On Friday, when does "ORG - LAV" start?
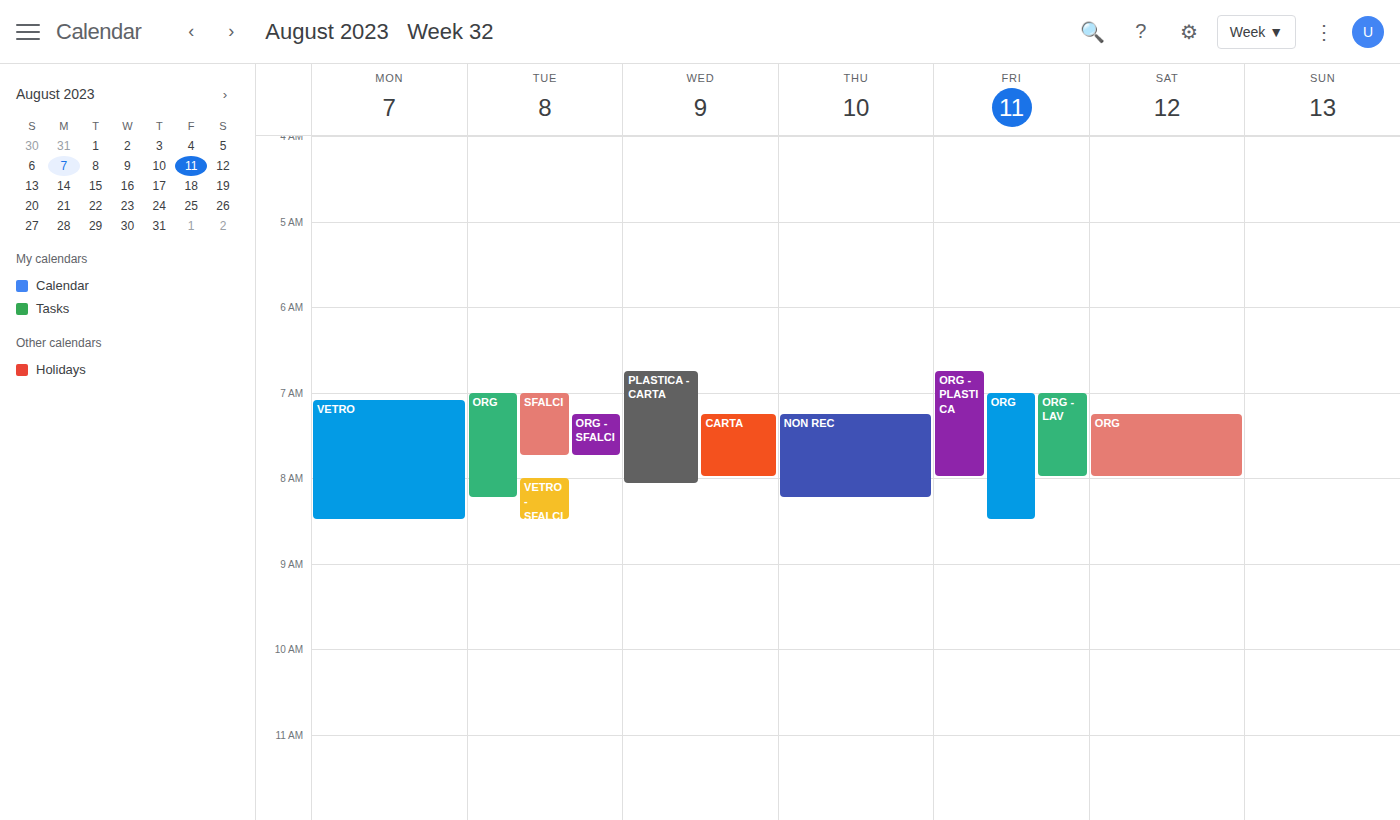
07:00